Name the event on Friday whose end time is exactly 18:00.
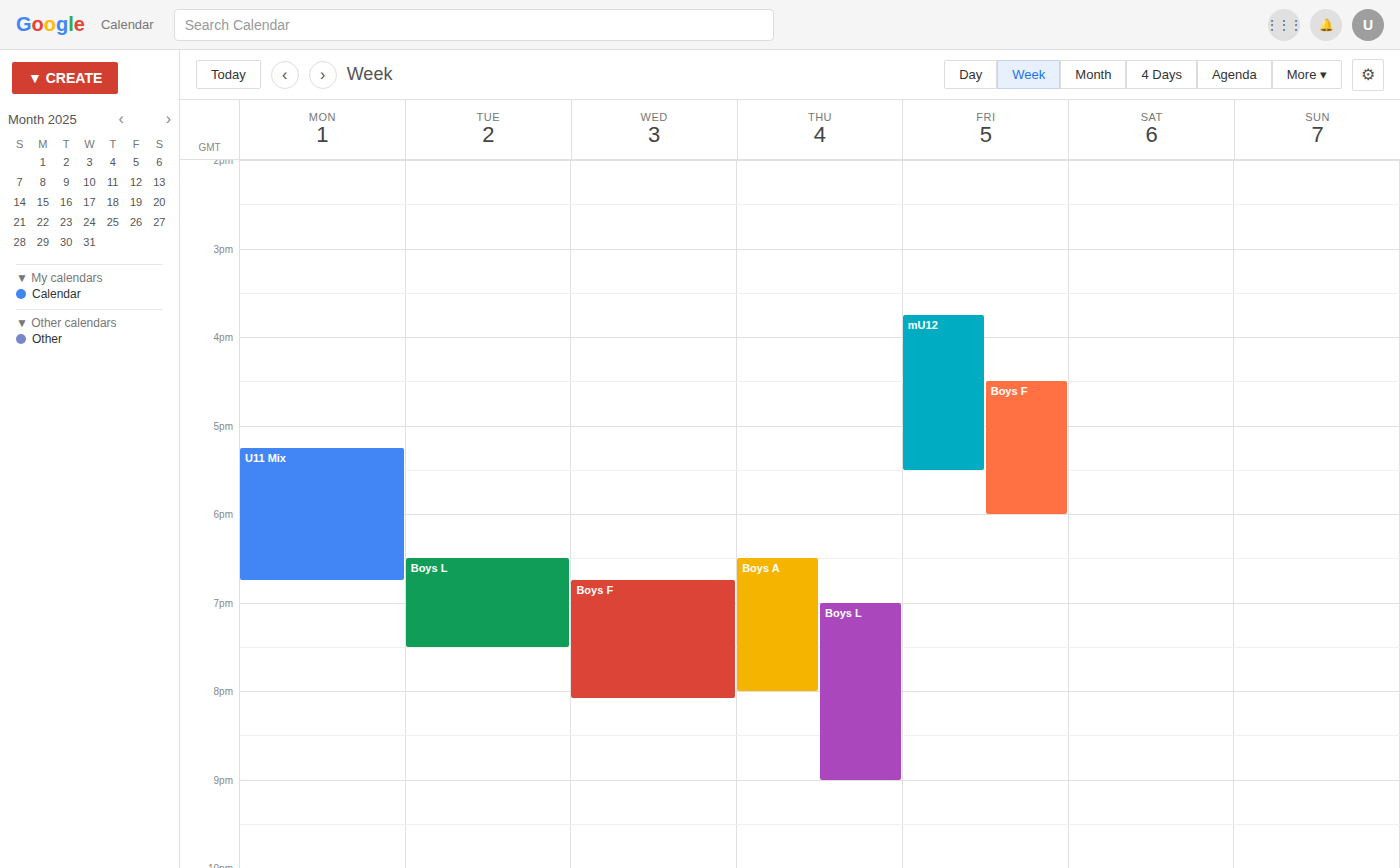
"Boys F"